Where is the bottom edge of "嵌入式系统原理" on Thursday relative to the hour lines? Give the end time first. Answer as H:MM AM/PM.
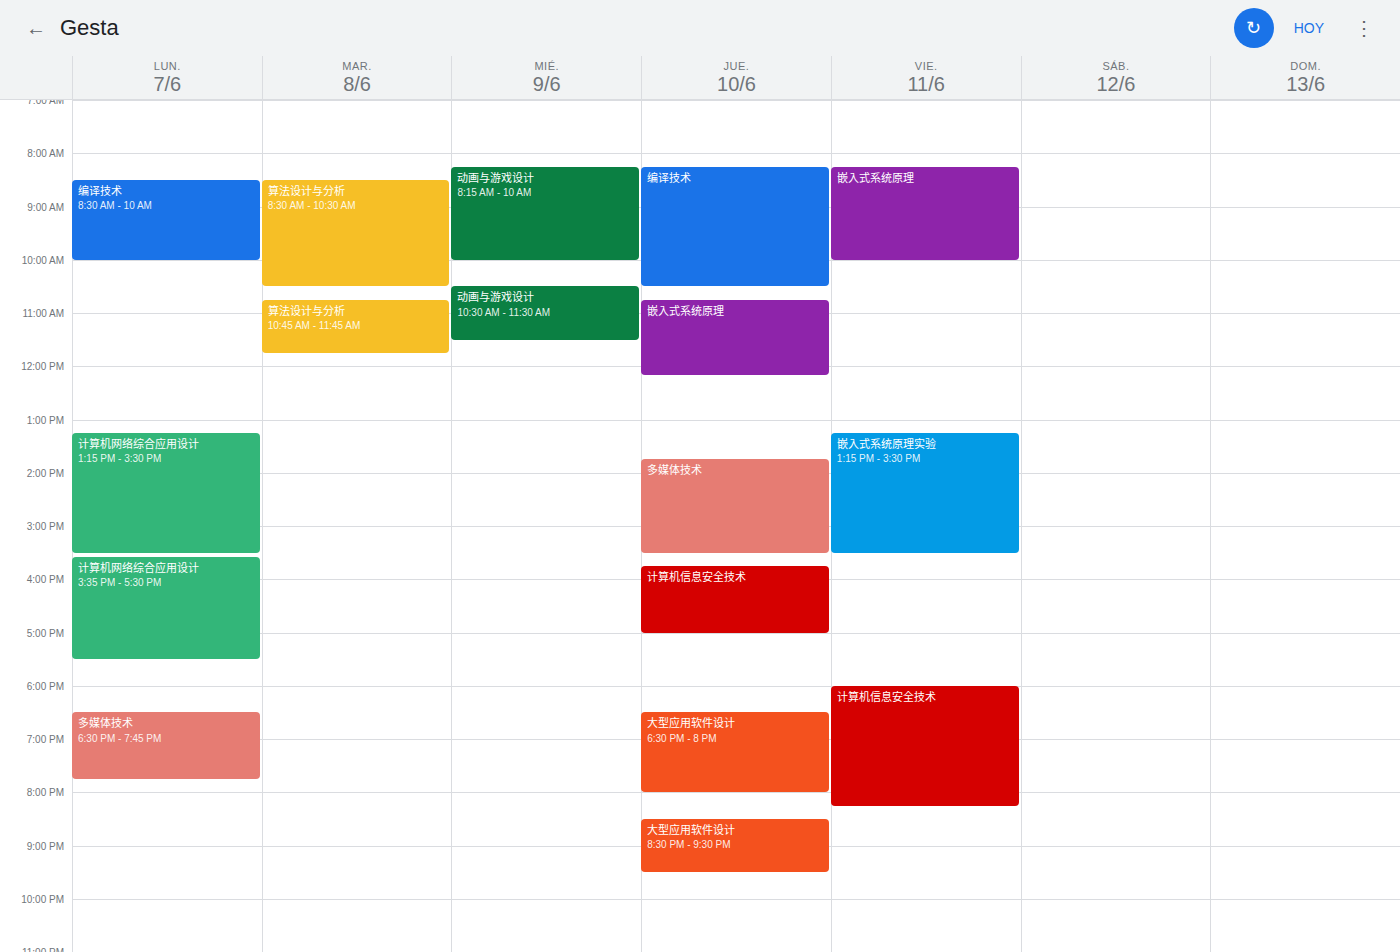
12:10 PM -- neither: 10 minutes below the 12 PM line and 50 minutes above the 1 PM line.